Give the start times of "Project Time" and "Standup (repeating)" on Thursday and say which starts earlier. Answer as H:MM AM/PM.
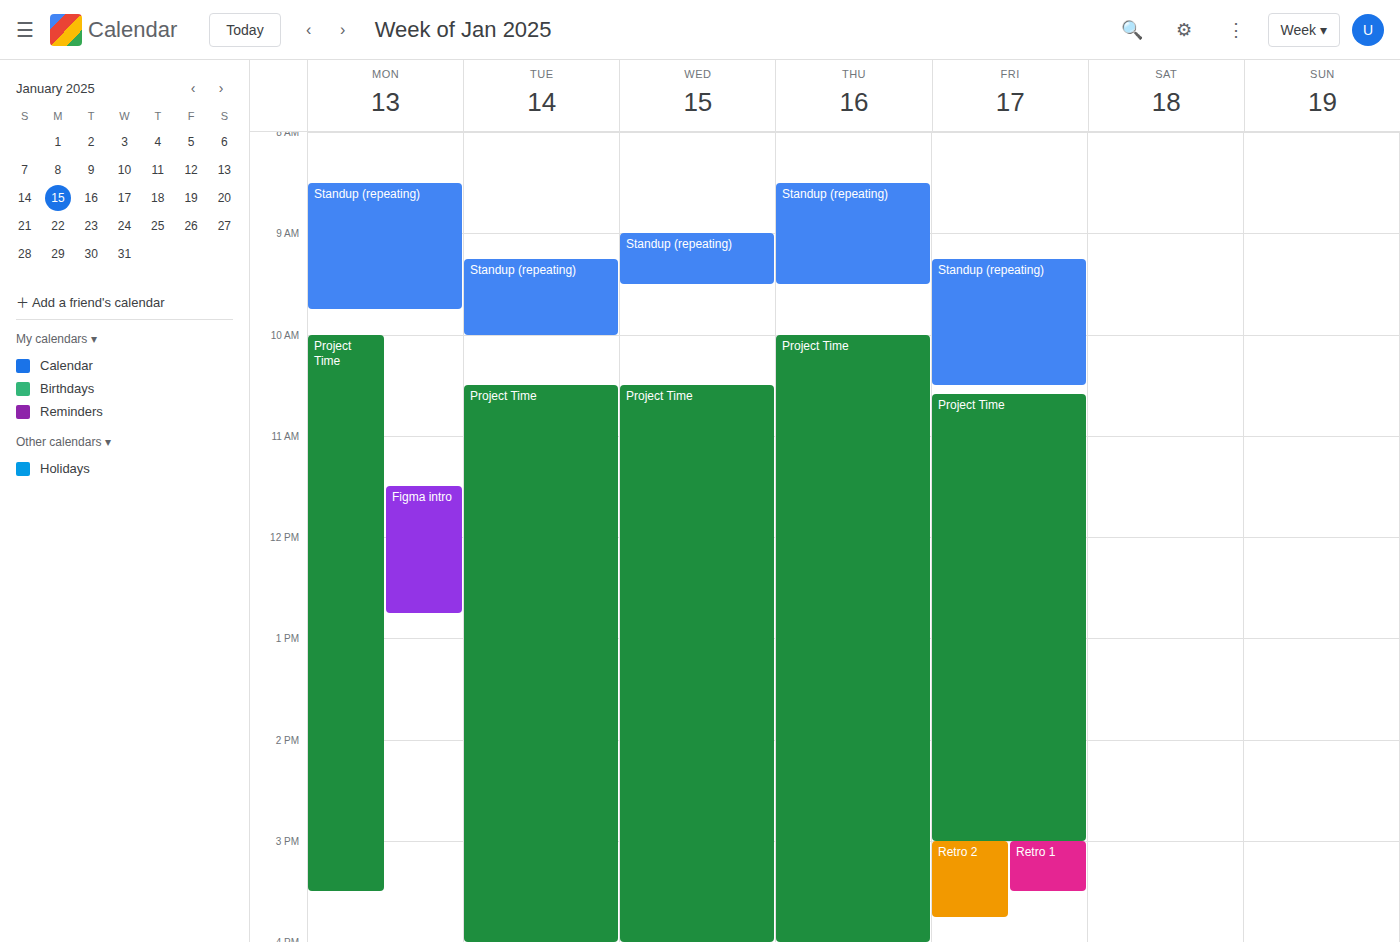
"Standup (repeating)" 8:30 AM; "Project Time" 10:00 AM.